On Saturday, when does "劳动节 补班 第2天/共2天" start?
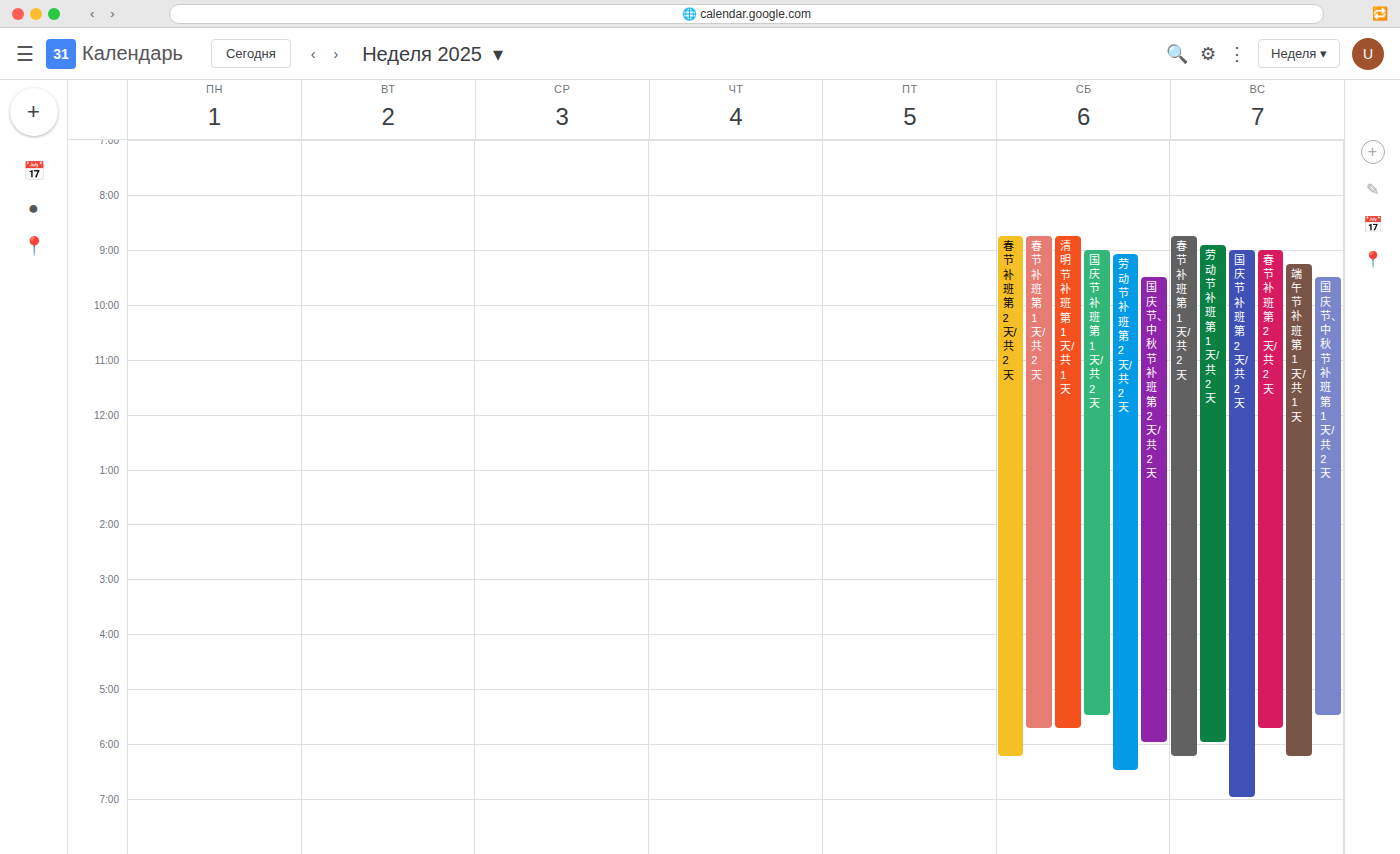
9:05 AM